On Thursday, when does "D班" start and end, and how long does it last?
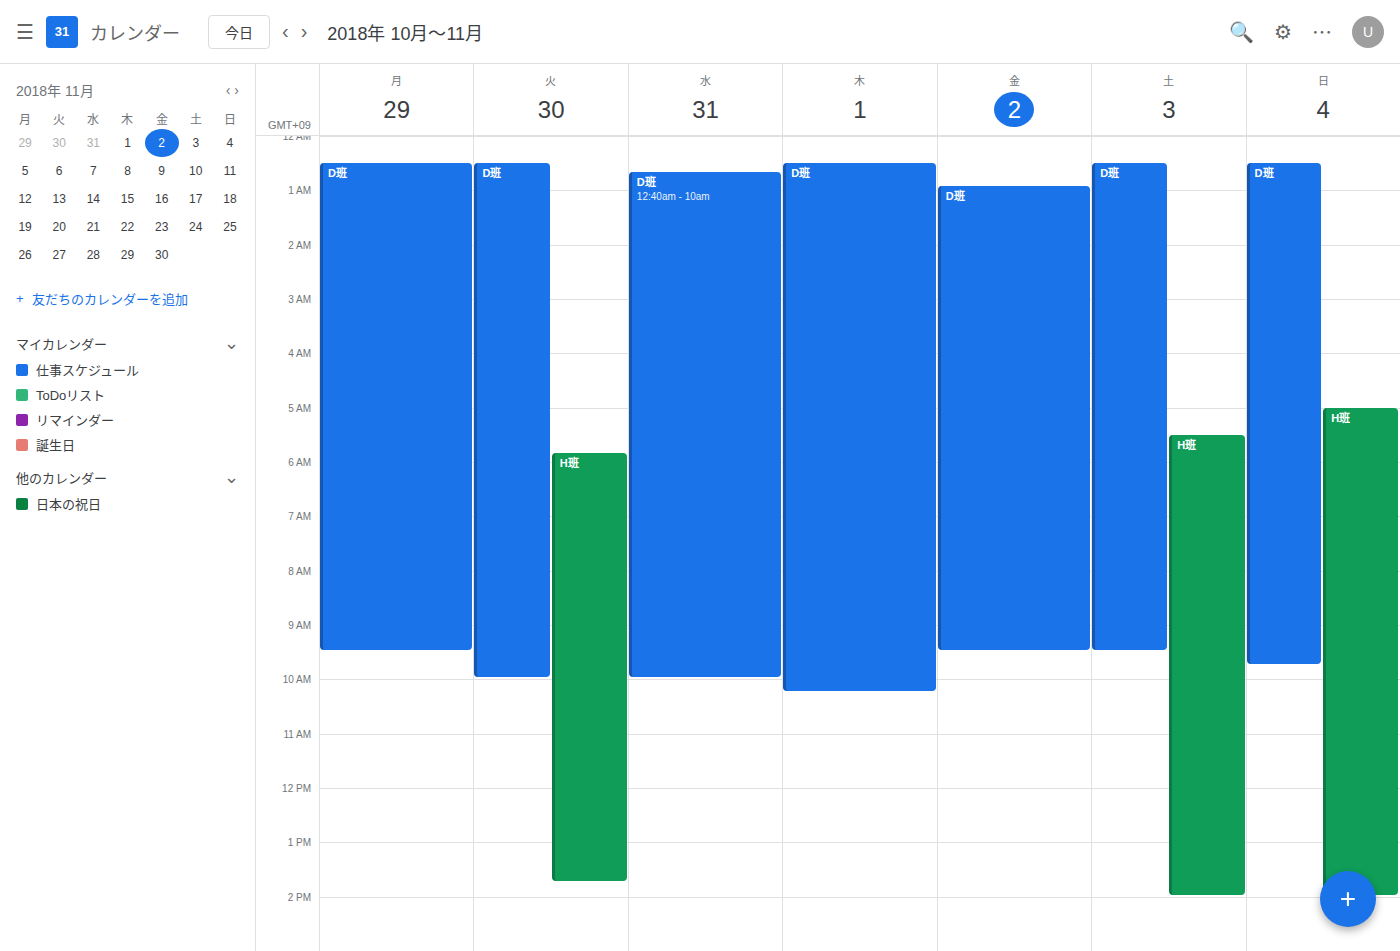
00:30 to 10:15, 9 hours 45 minutes